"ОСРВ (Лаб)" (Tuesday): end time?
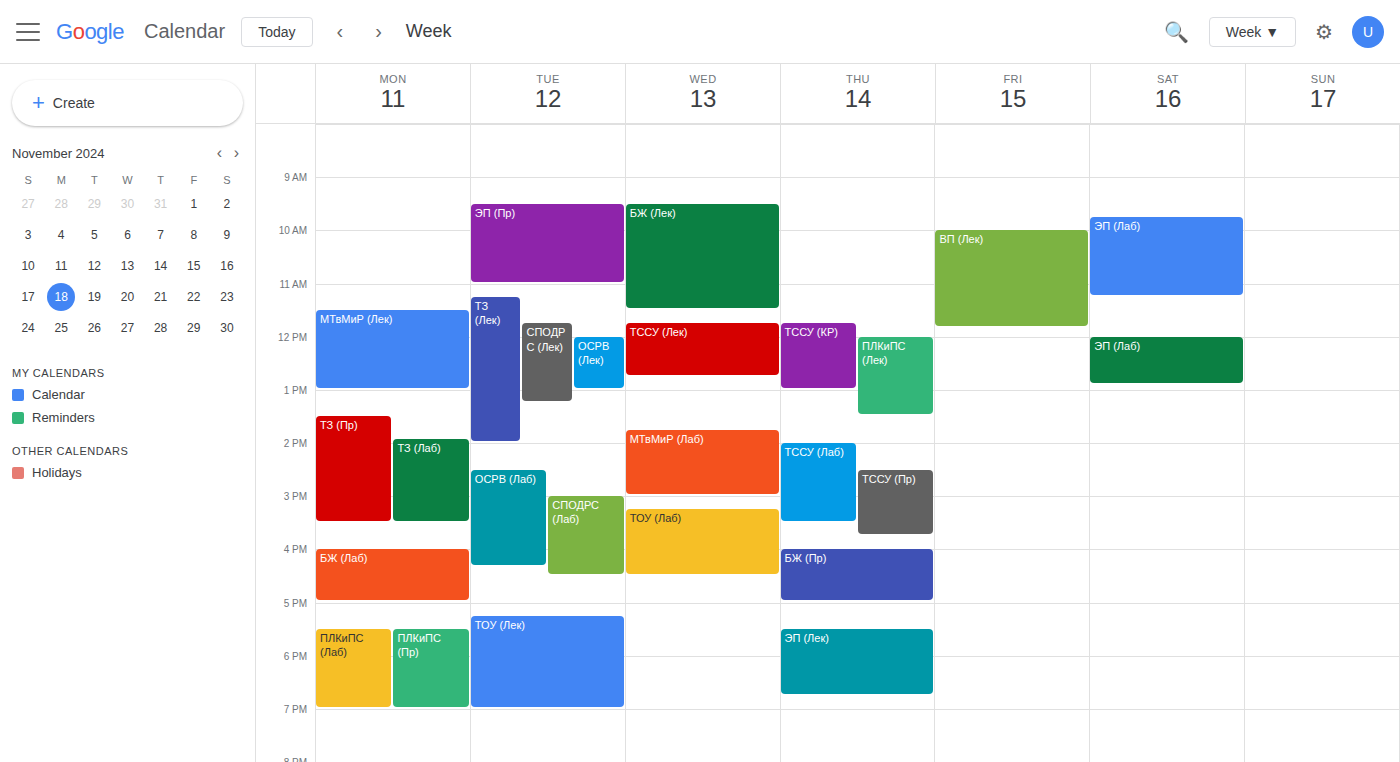
4:20 PM